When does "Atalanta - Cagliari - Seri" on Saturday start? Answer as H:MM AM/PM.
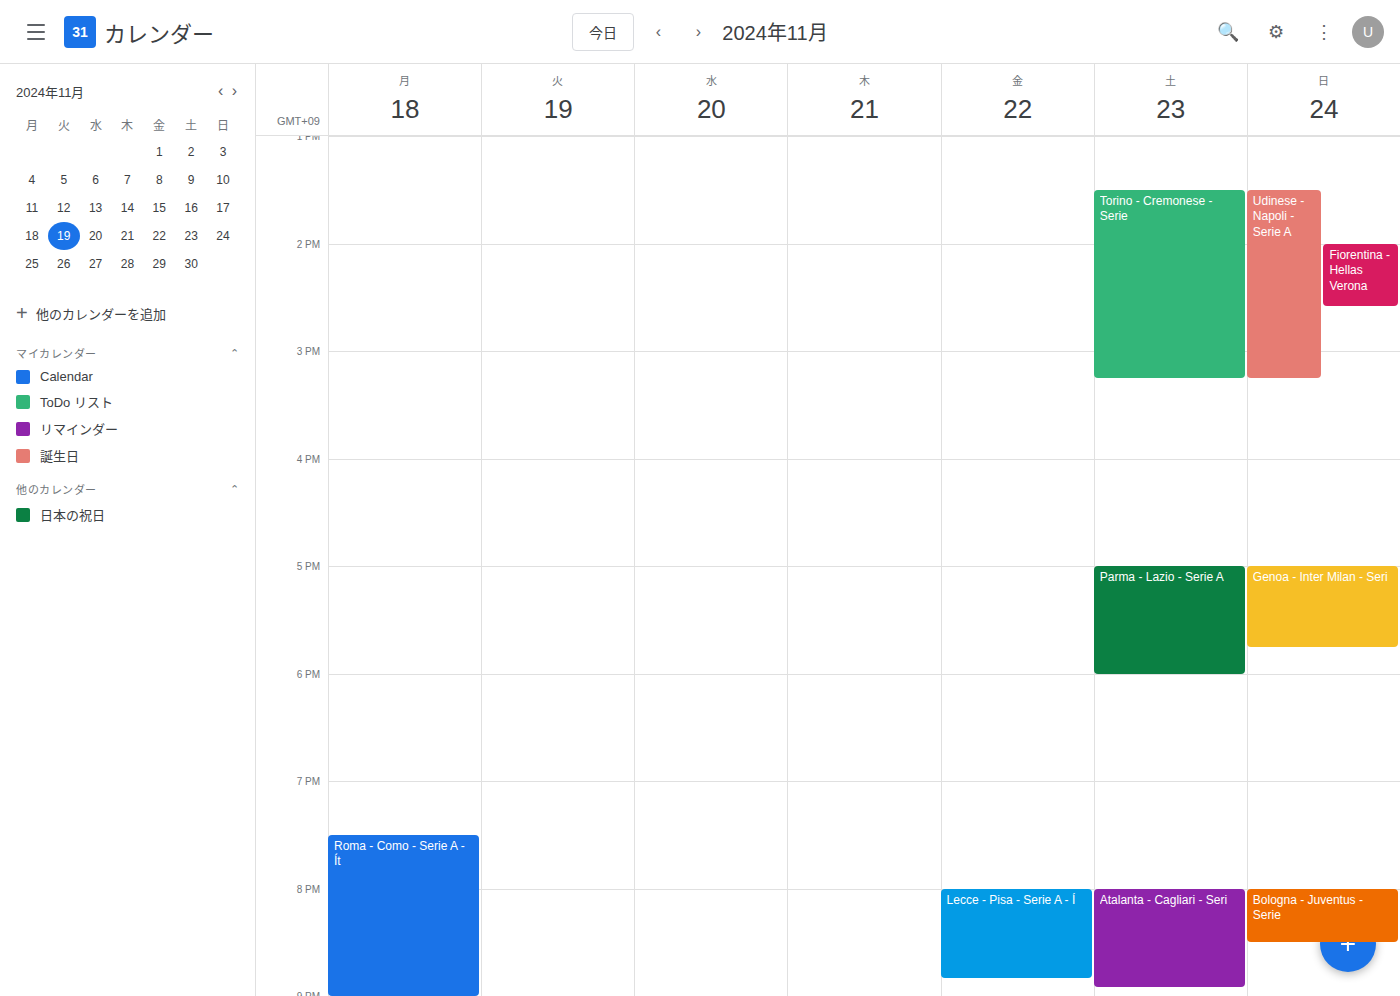
8:00 PM